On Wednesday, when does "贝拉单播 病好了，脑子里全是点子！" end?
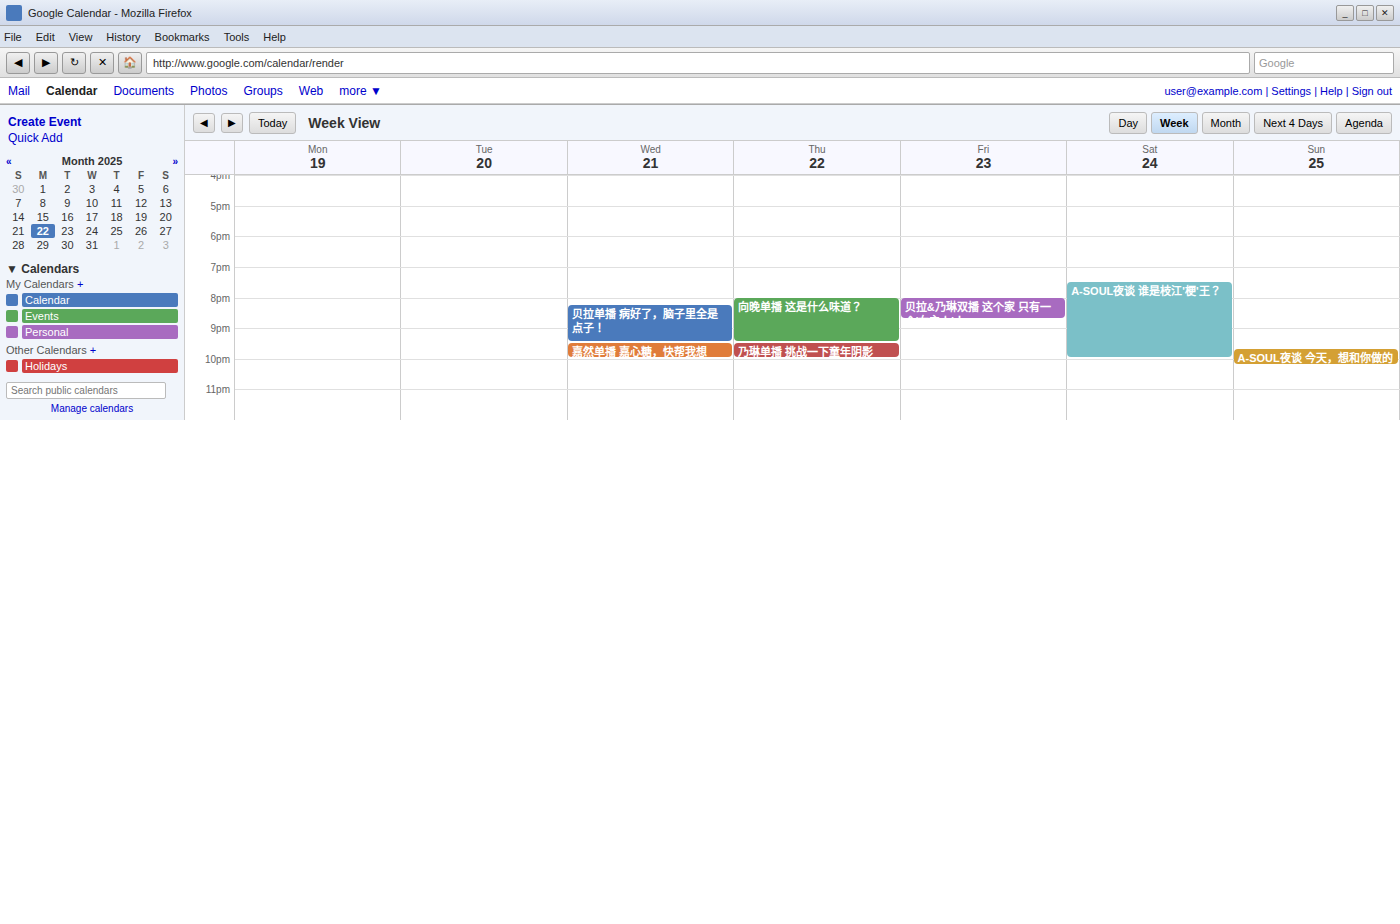
9:30 PM